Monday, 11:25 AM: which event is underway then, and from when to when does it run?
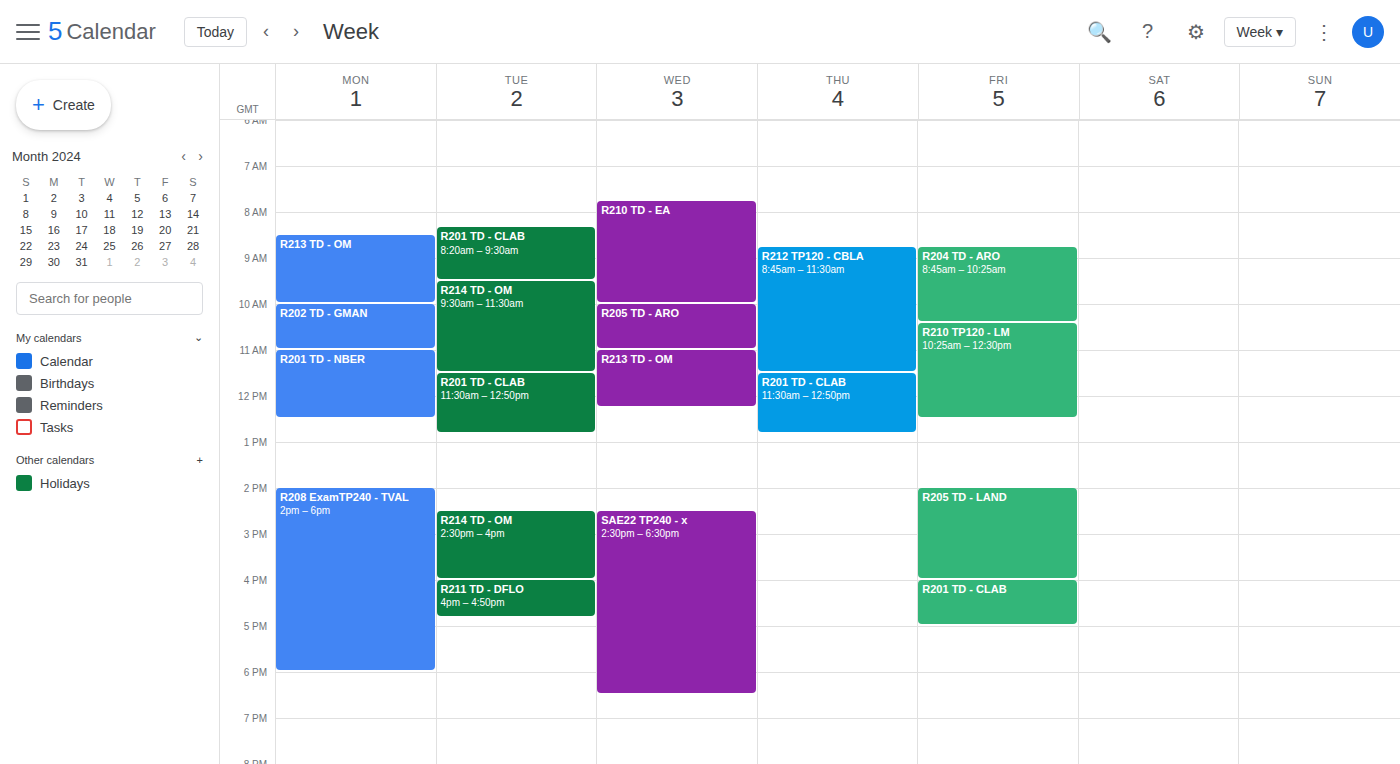
"R201 TD - NBER", 11:00 AM to 12:30 PM